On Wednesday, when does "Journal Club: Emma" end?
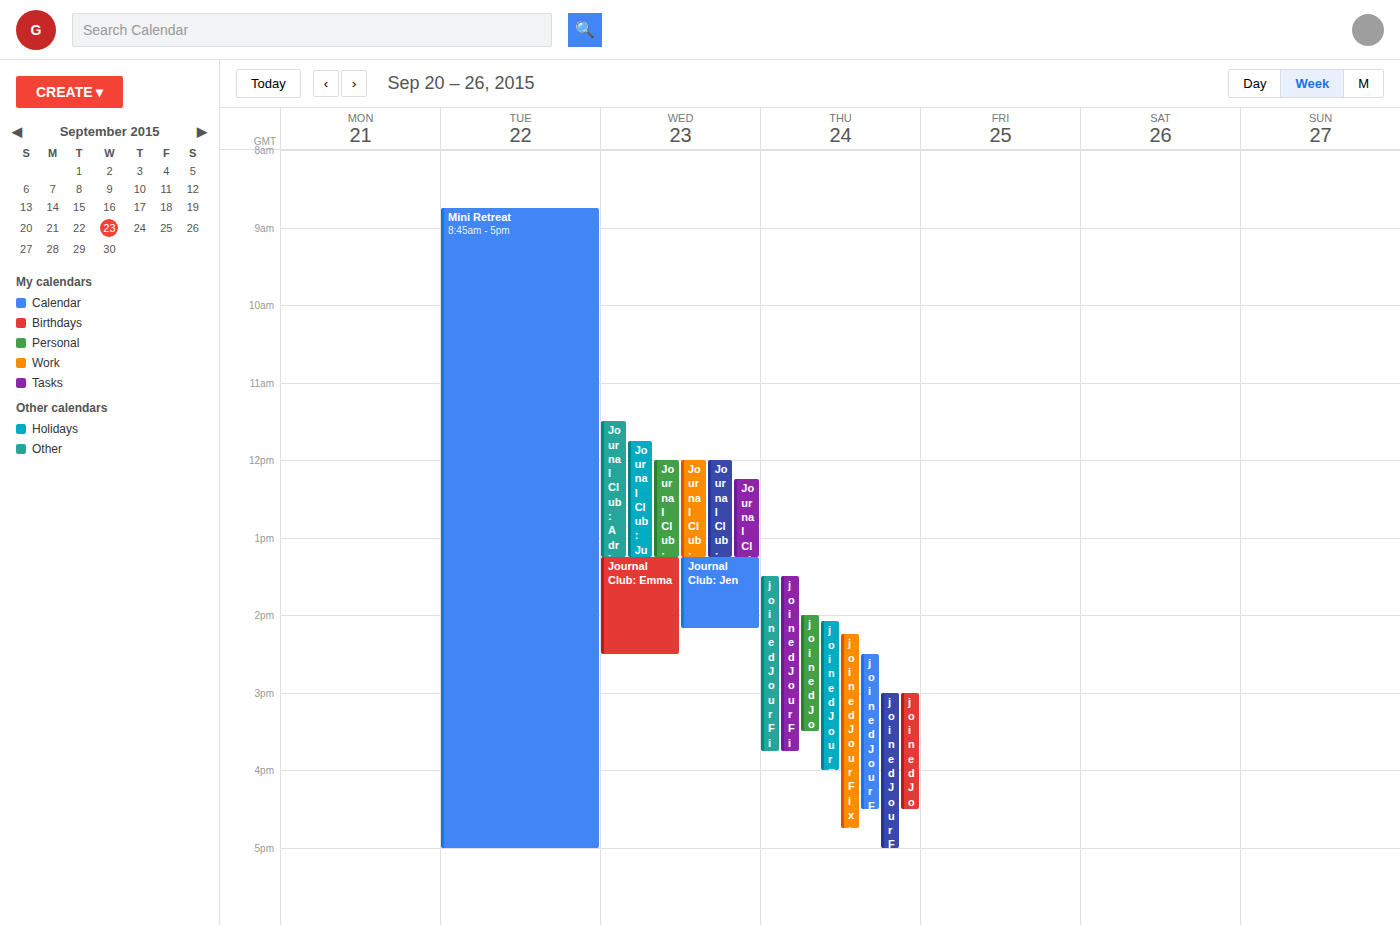
2:30 PM